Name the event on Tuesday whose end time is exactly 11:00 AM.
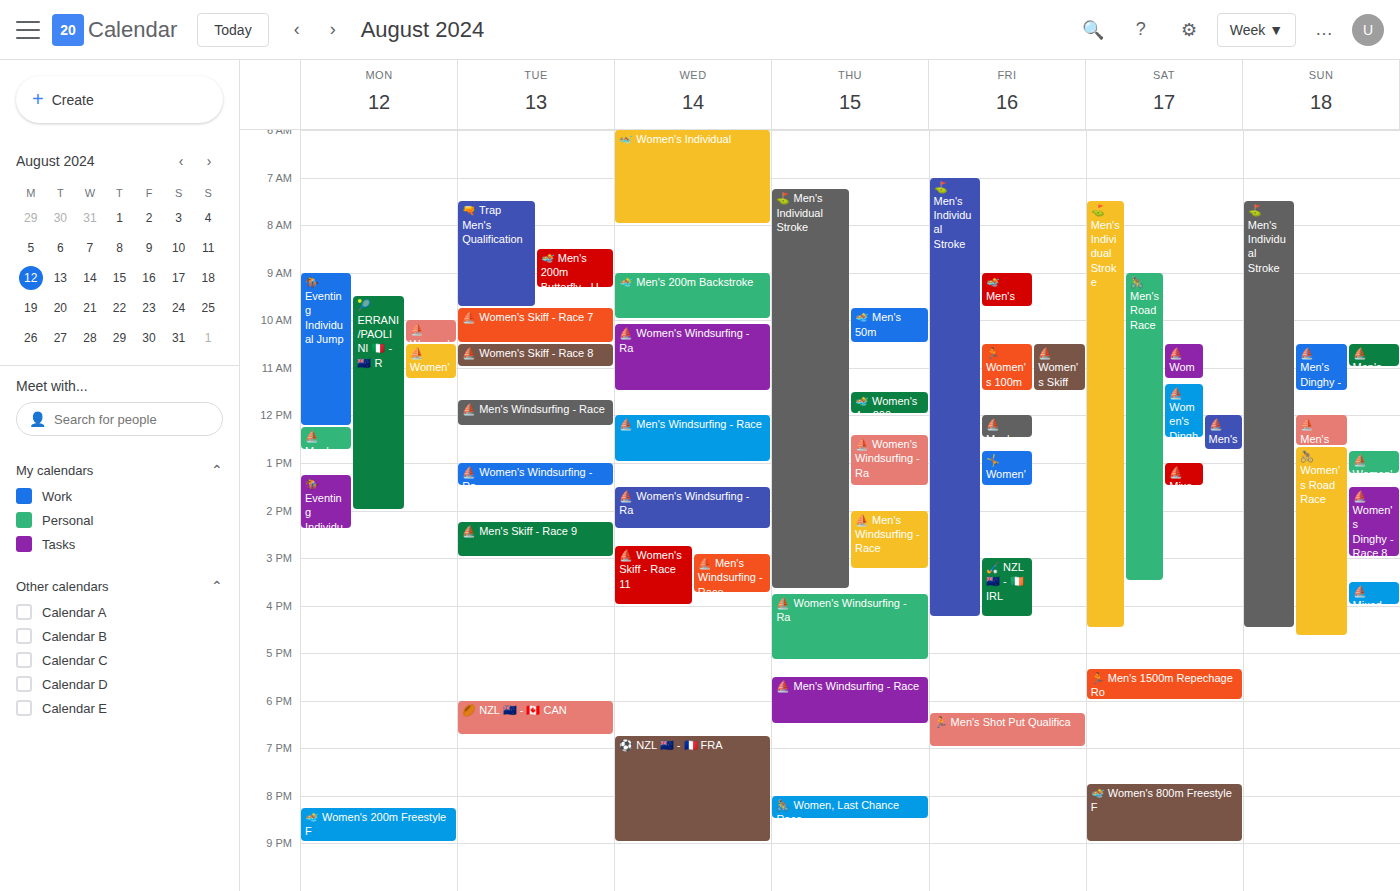
"⛵ Women's Skiff - Race 8"